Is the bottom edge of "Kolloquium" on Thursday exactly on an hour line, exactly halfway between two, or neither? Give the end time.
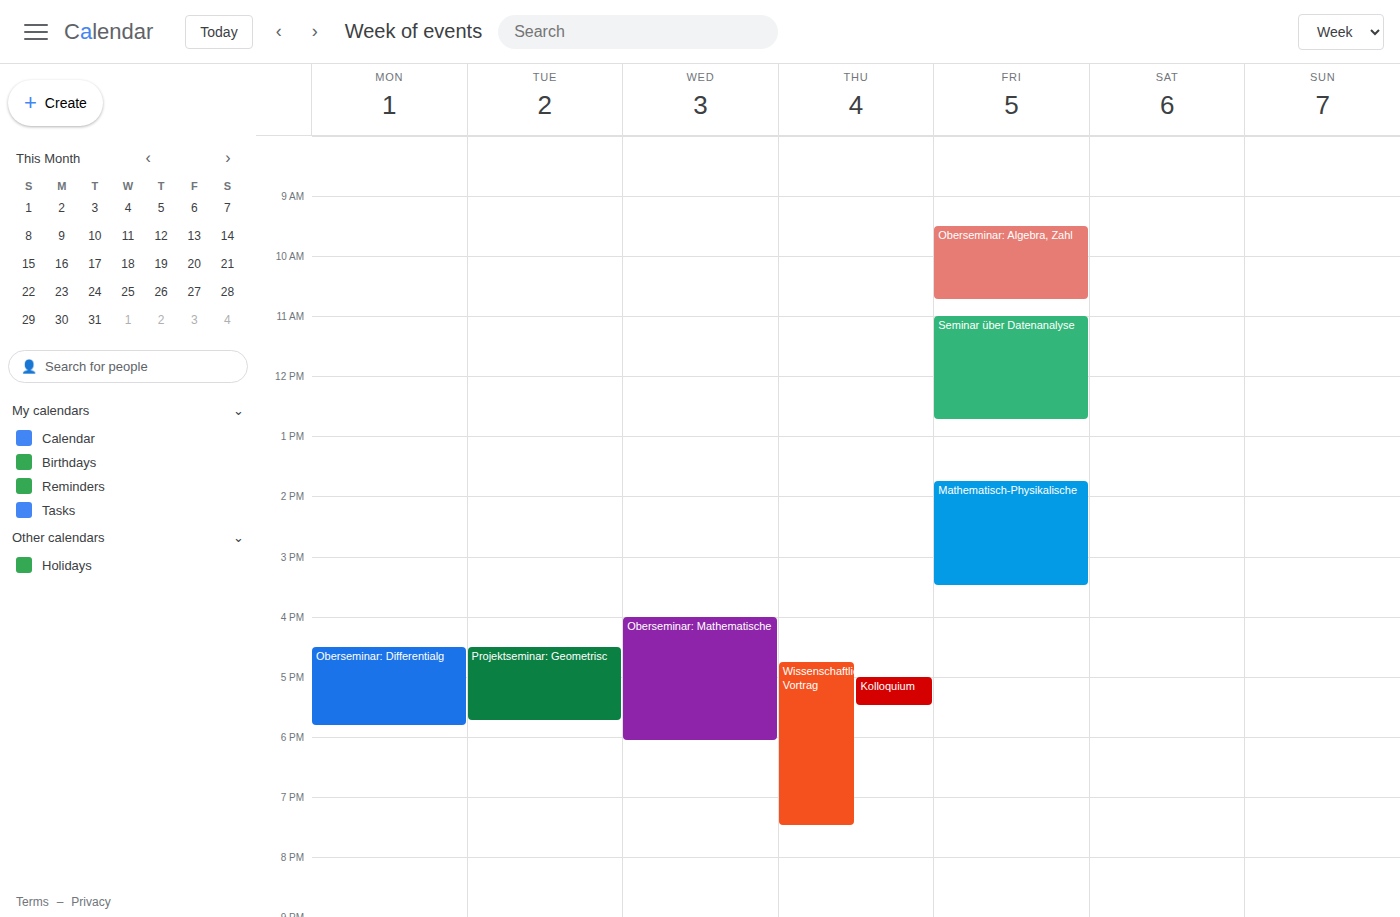
17:30 -- halfway between the 17:00 and 18:00 lines.